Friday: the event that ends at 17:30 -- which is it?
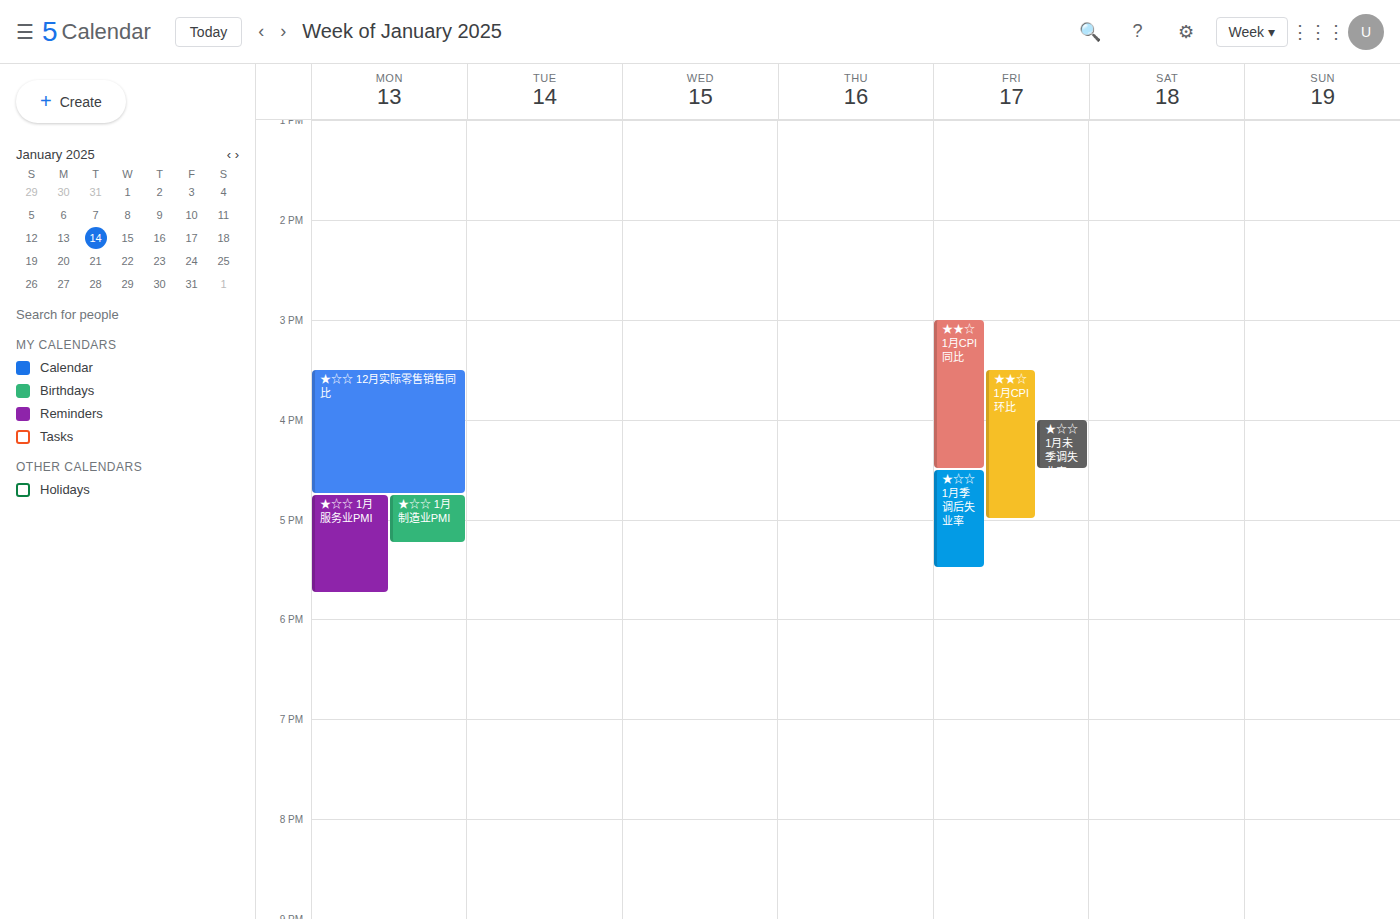
"★☆☆ 1月季调后失业率"